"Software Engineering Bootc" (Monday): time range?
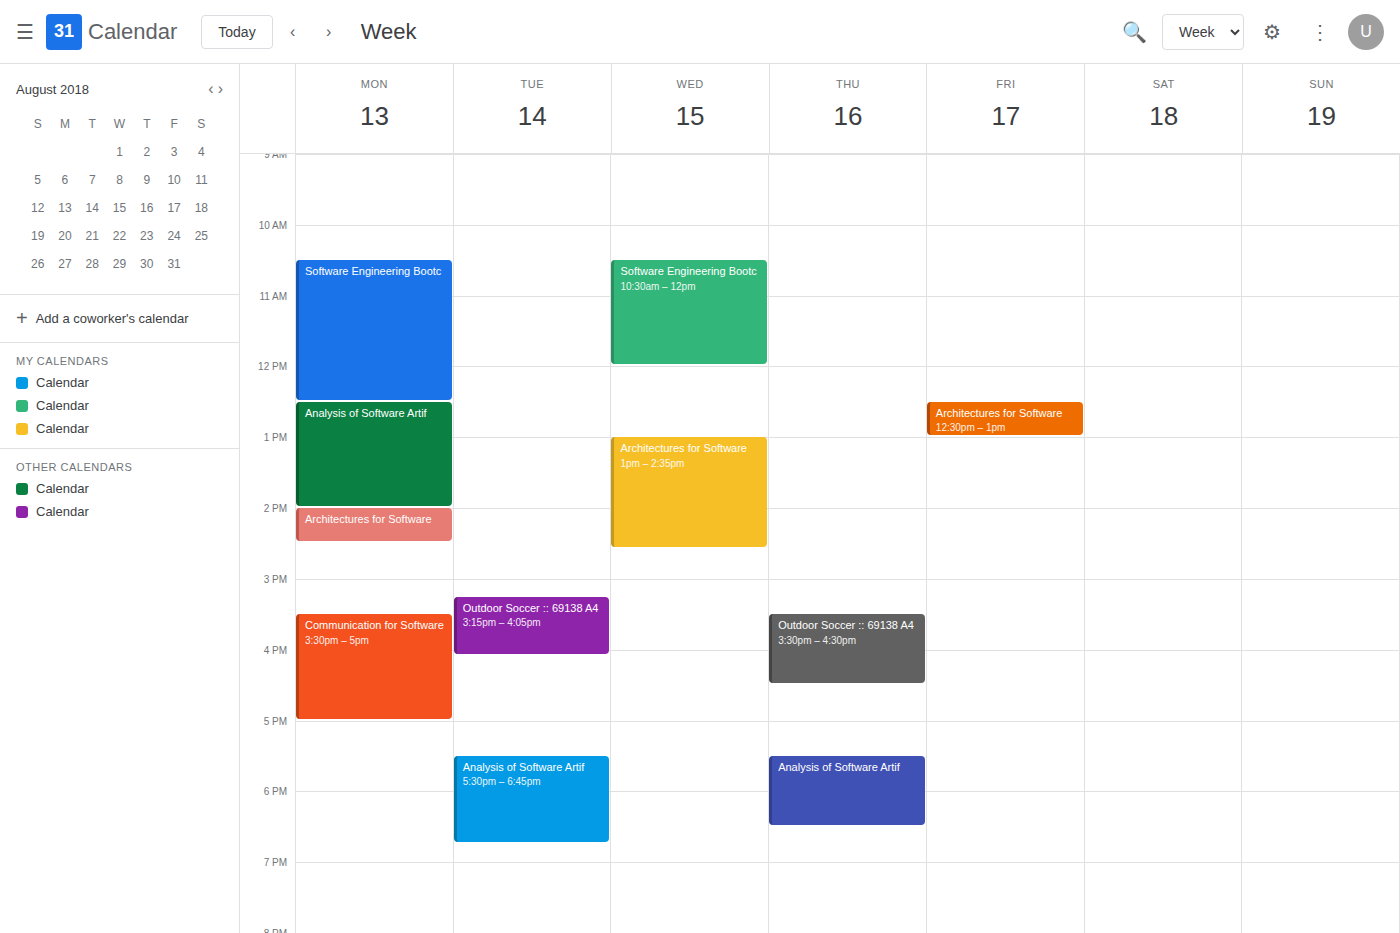
10:30 AM to 12:30 PM